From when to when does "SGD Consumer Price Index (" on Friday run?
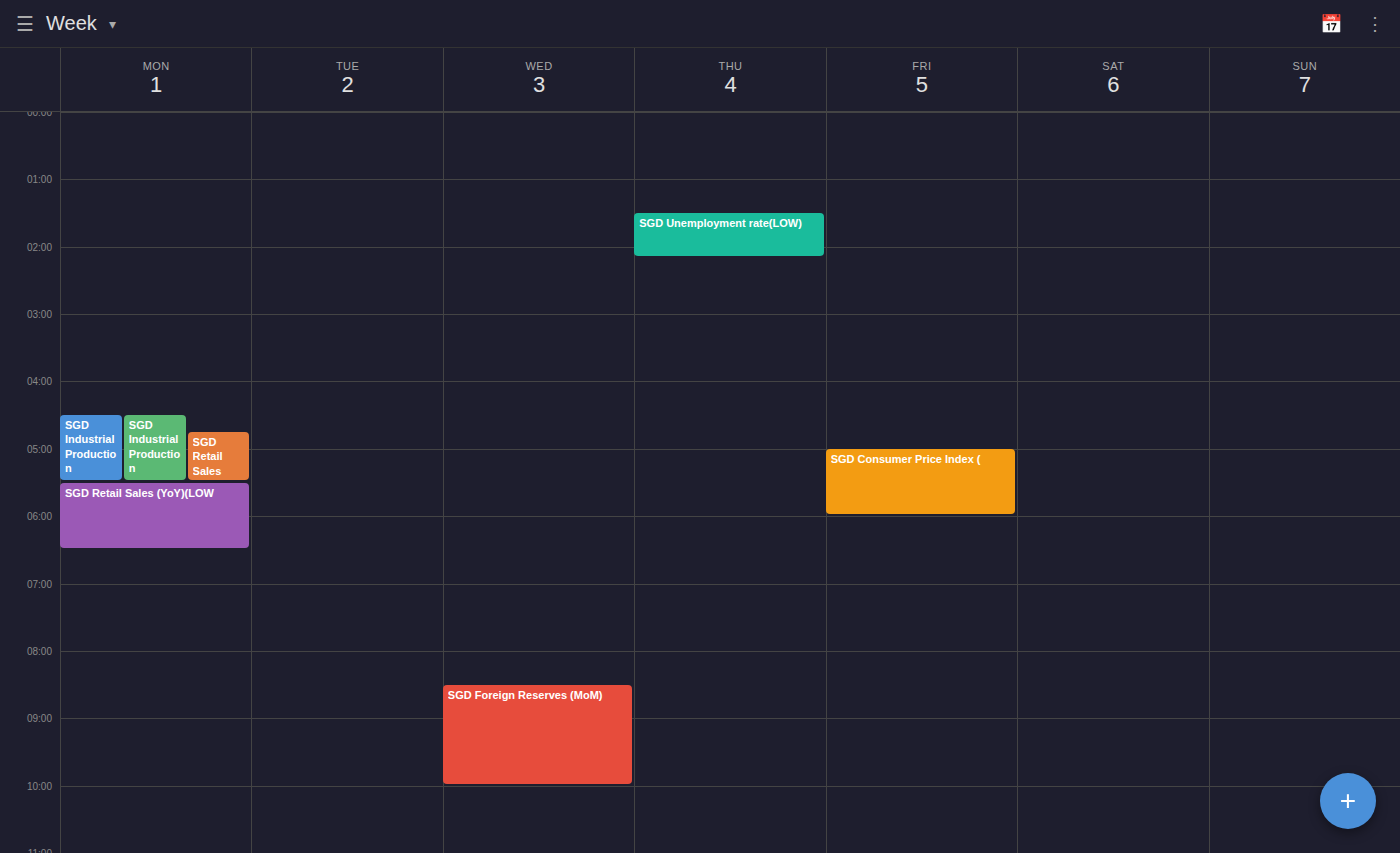
05:00 to 06:00